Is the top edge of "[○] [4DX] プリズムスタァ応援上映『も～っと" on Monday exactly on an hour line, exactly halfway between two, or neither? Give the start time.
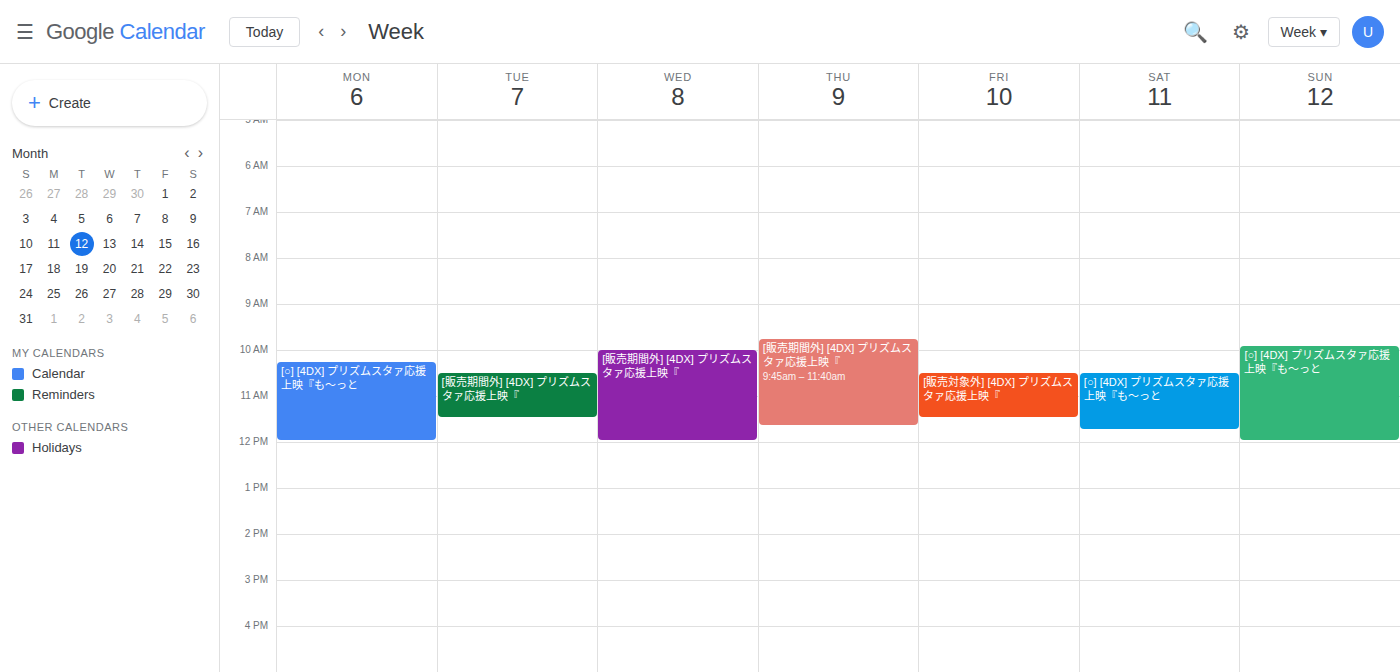
10:15 AM -- neither: a quarter of the way from the 10 AM line to the 11 AM line.